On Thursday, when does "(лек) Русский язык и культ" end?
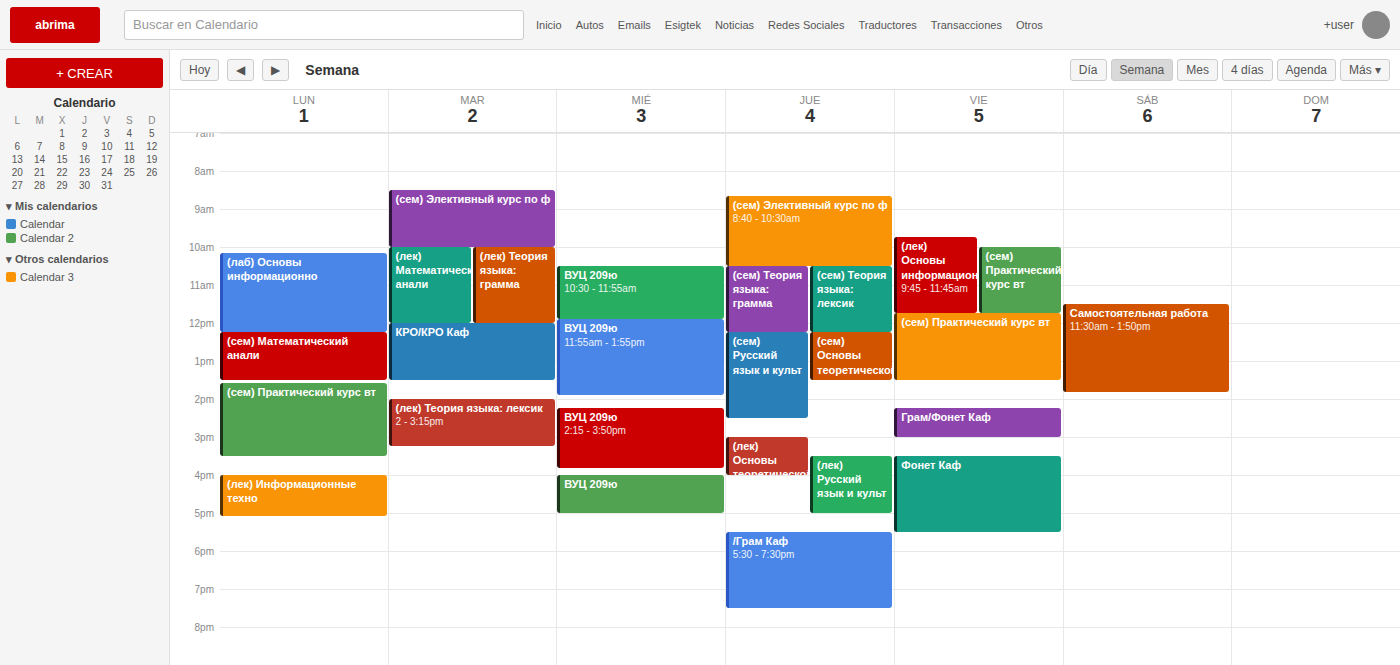
17:00